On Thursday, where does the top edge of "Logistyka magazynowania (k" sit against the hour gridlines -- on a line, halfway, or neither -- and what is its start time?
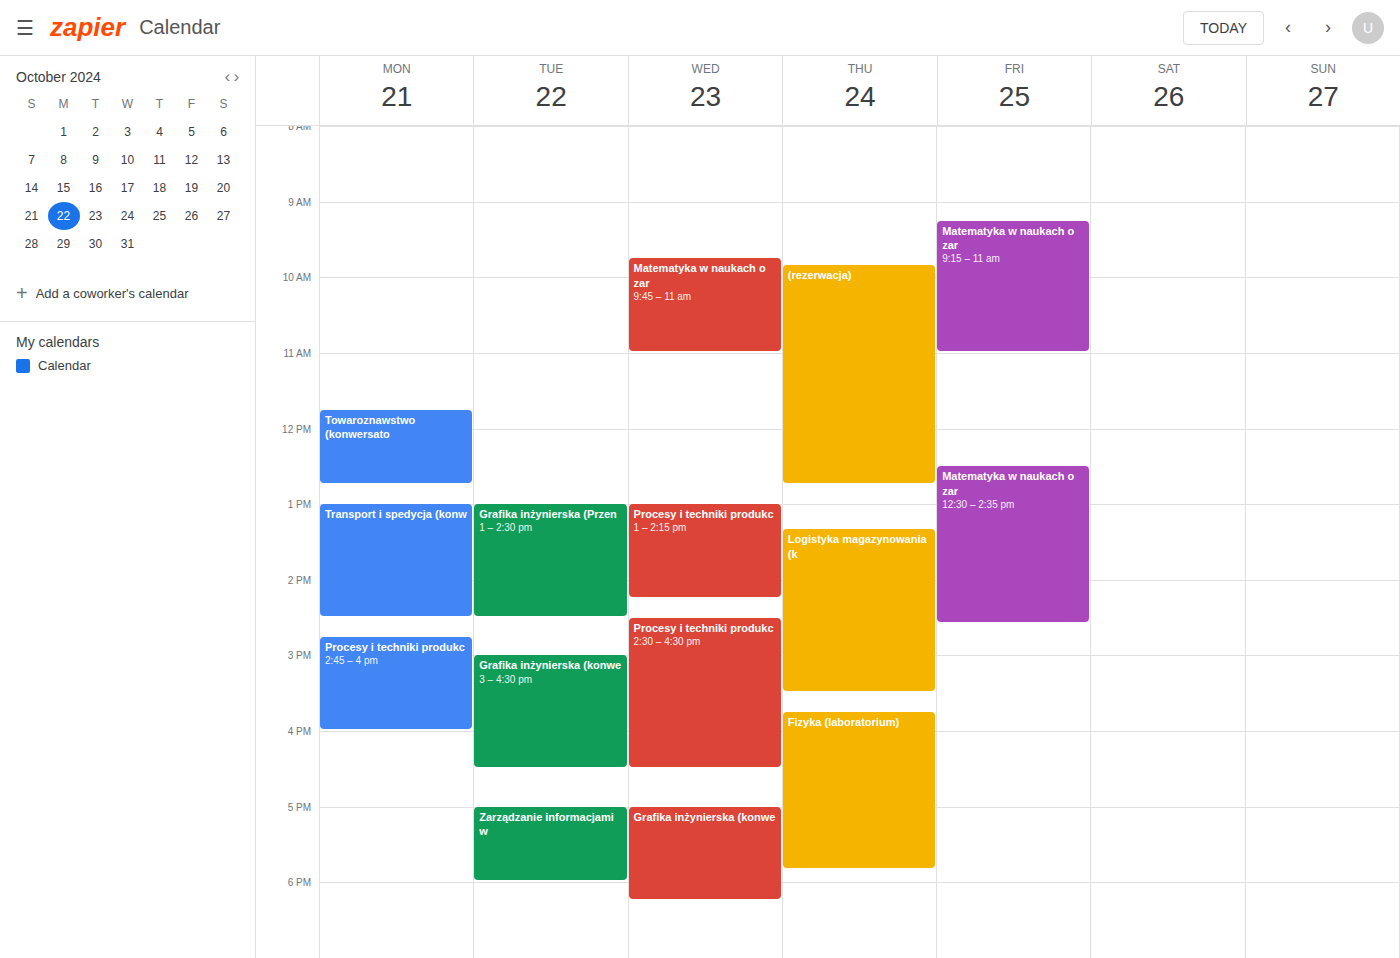
1:20 PM -- neither: 20 minutes below the 1 PM line and 40 minutes above the 2 PM line.